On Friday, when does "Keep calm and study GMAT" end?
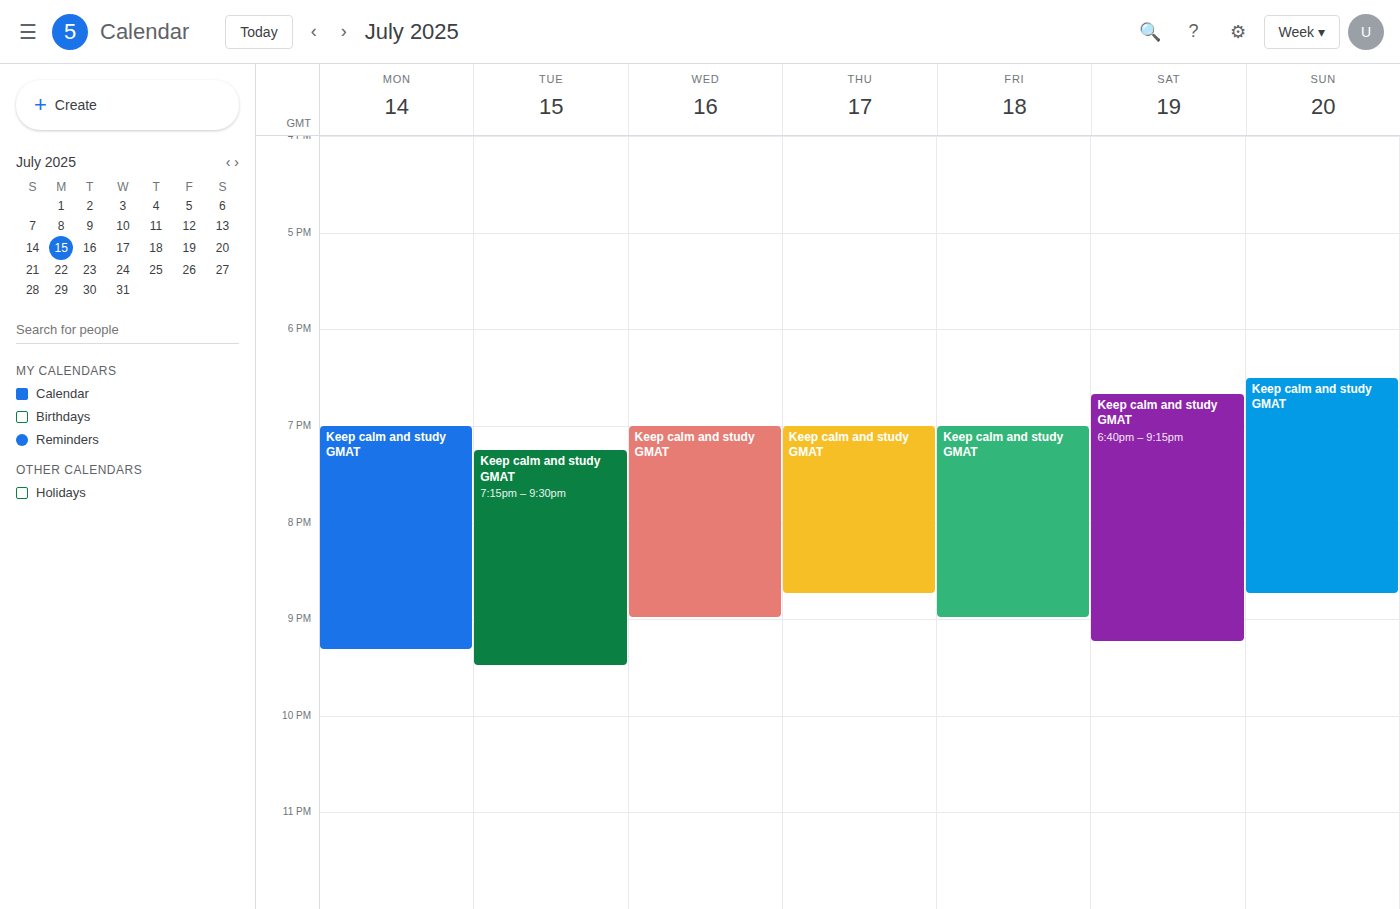
9:00 PM